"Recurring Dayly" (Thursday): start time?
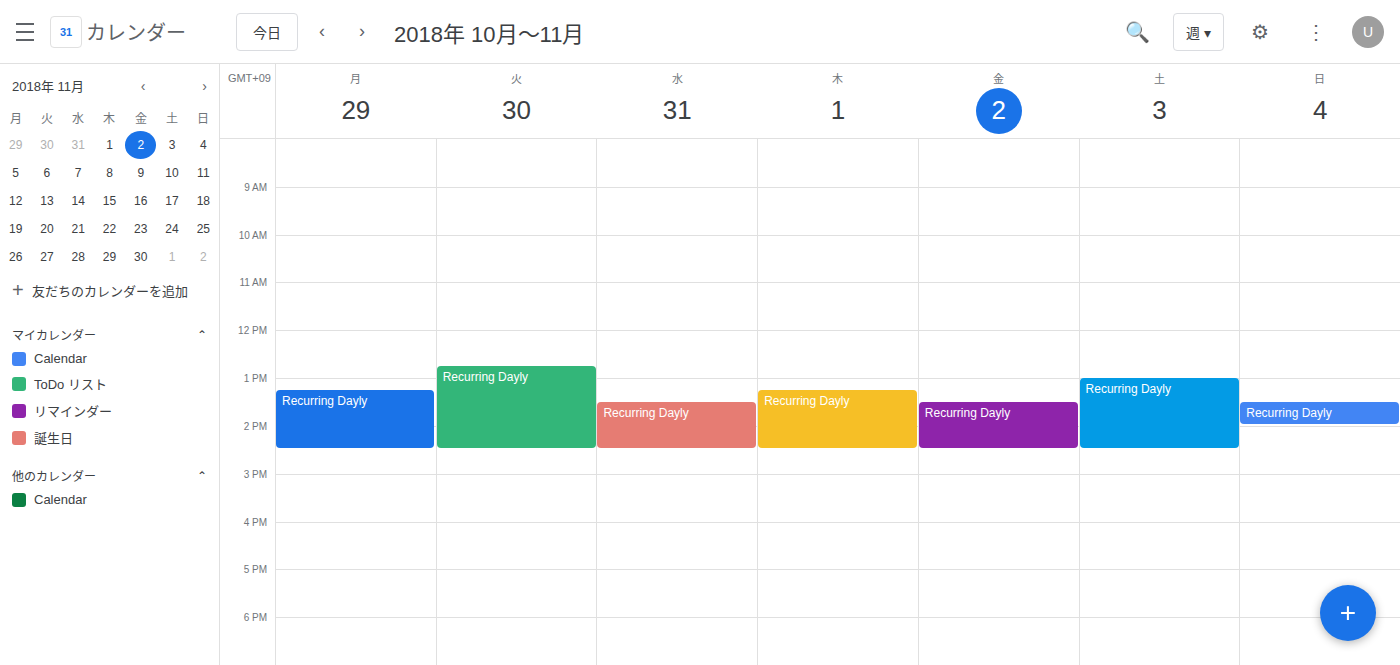
1:15 PM